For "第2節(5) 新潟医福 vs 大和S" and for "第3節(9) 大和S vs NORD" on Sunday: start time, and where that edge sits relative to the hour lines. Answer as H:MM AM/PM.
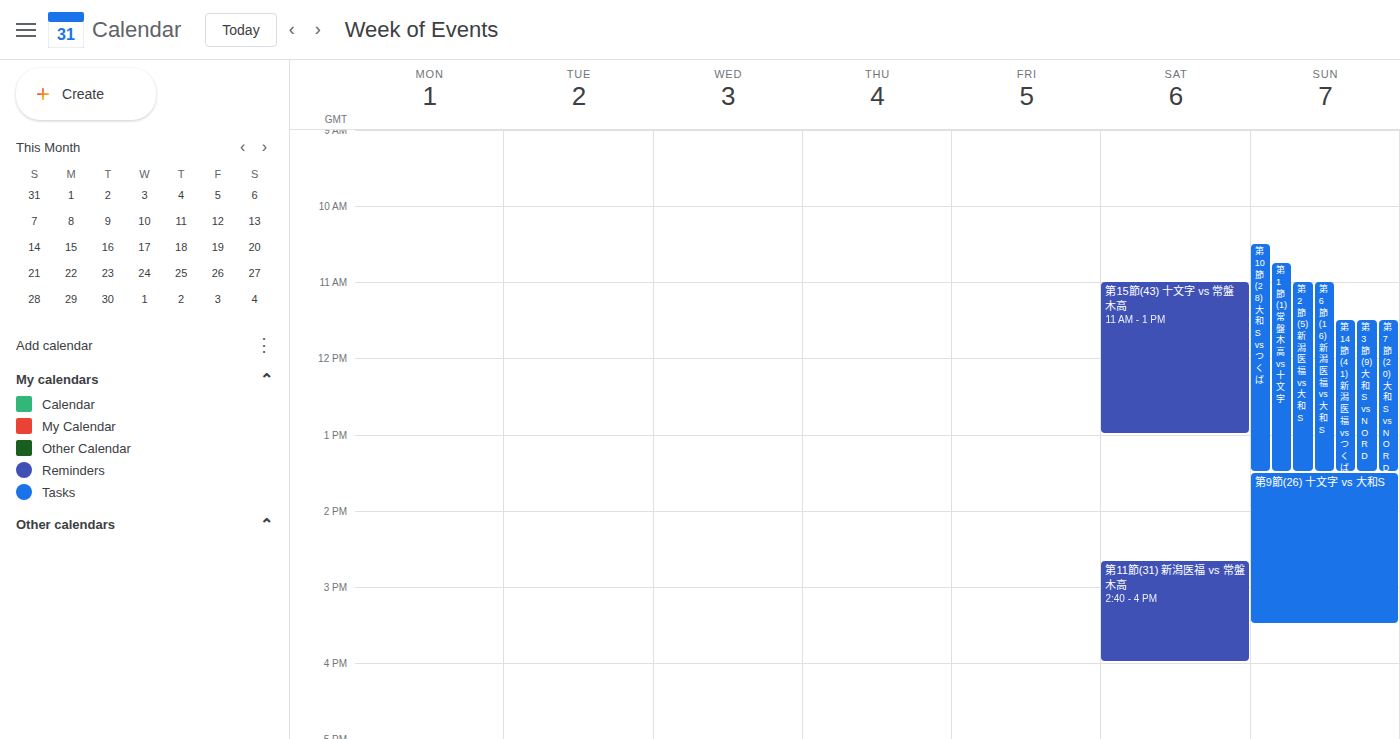
"第2節(5) 新潟医福 vs 大和S": 11:00 AM, exactly on the 11 AM line. "第3節(9) 大和S vs NORD": 11:30 AM, halfway between the 11 AM and 12 PM lines.